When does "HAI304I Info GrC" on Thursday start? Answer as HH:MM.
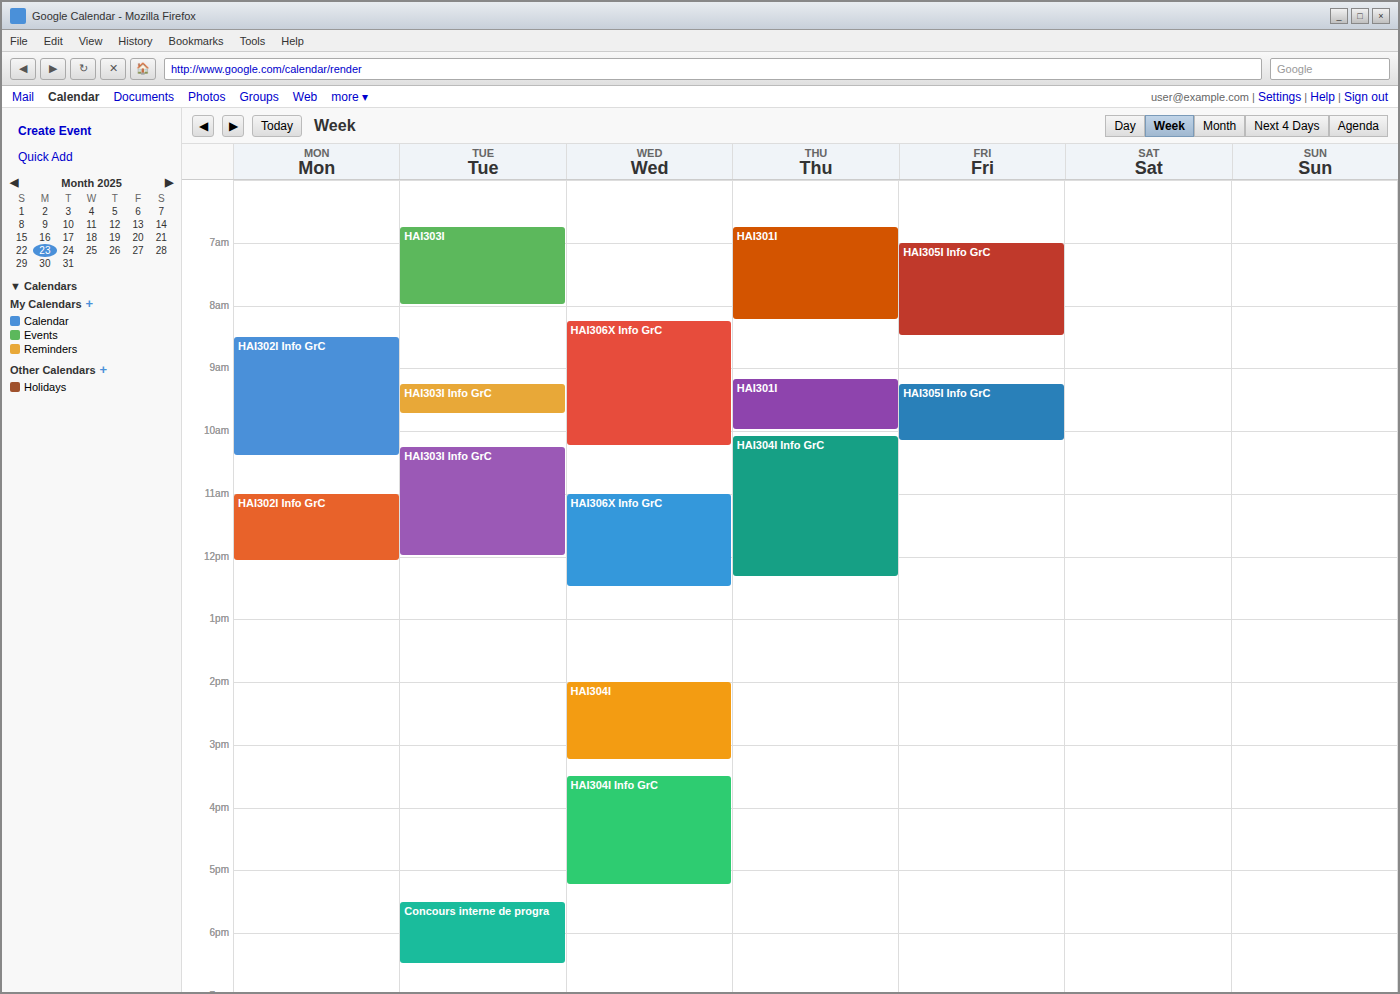
10:05